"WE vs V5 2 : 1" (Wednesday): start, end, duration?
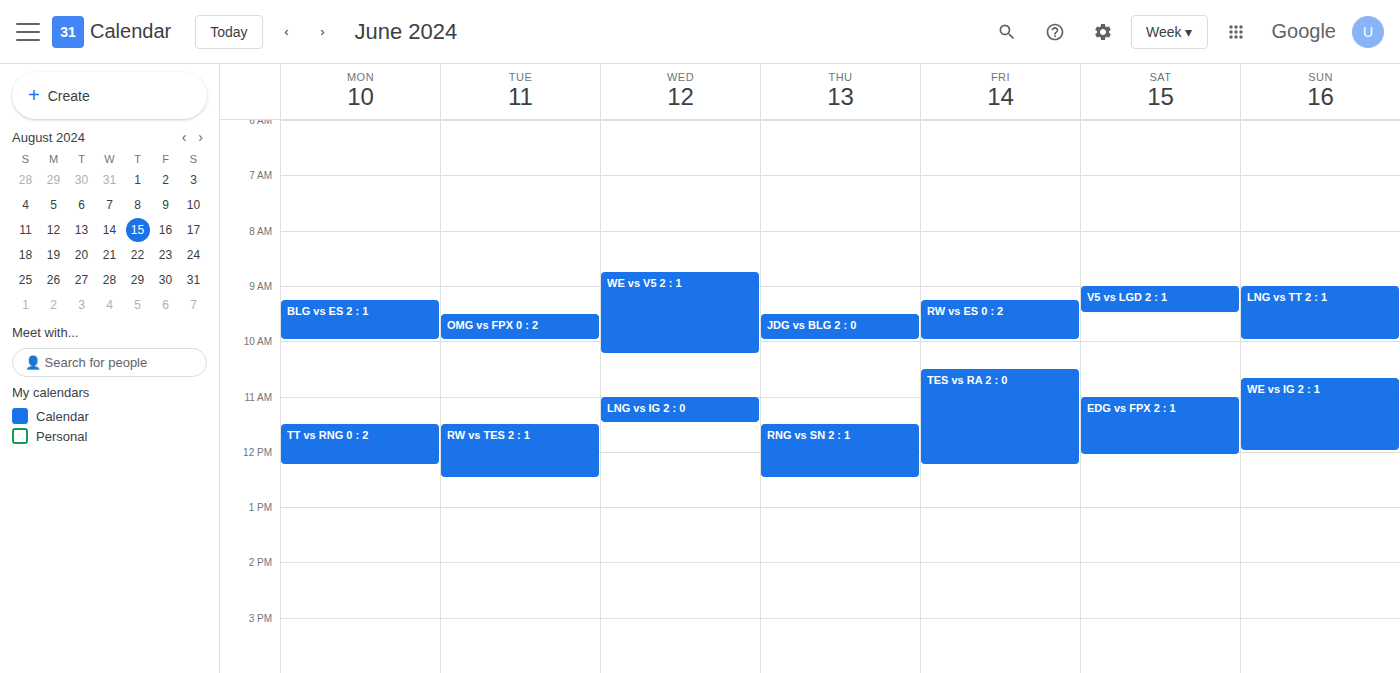
8:45 AM to 10:15 AM, 1 hour 30 minutes